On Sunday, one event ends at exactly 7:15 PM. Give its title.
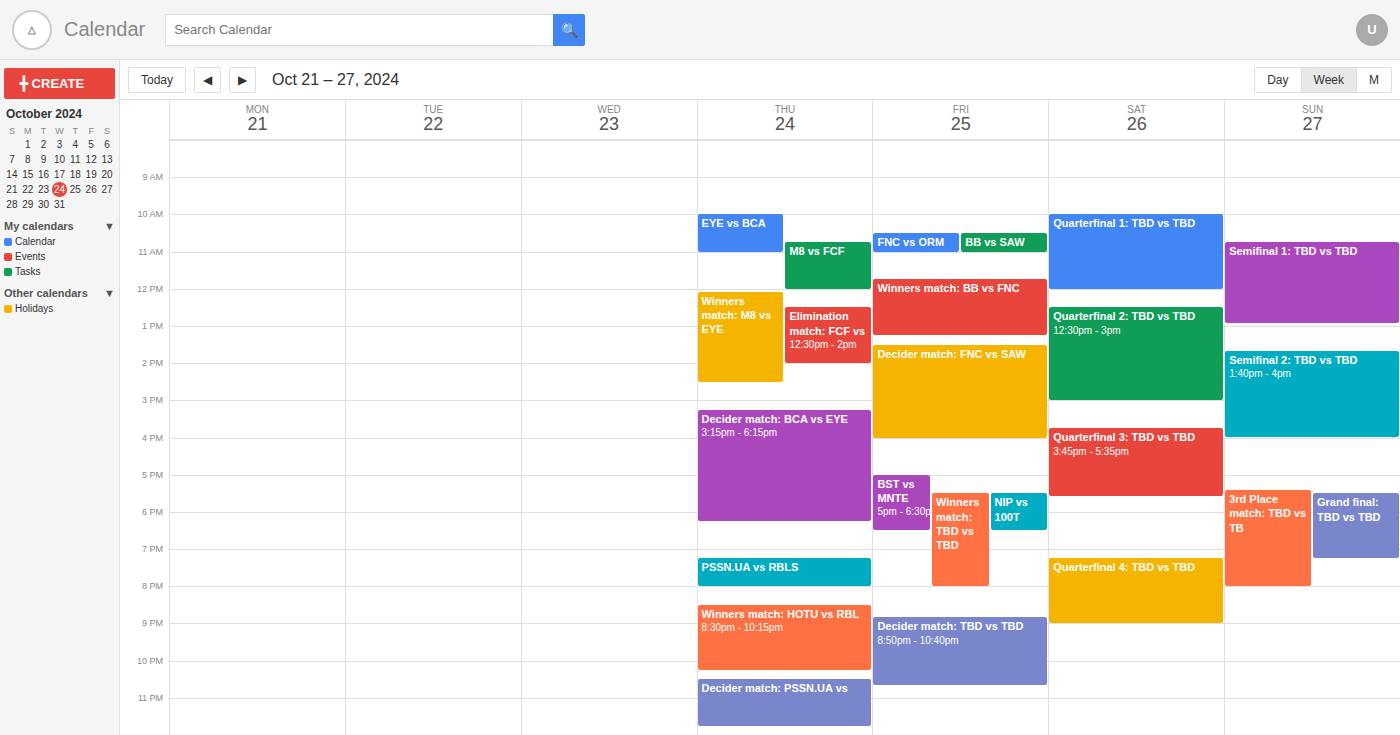
"Grand final: TBD vs TBD"